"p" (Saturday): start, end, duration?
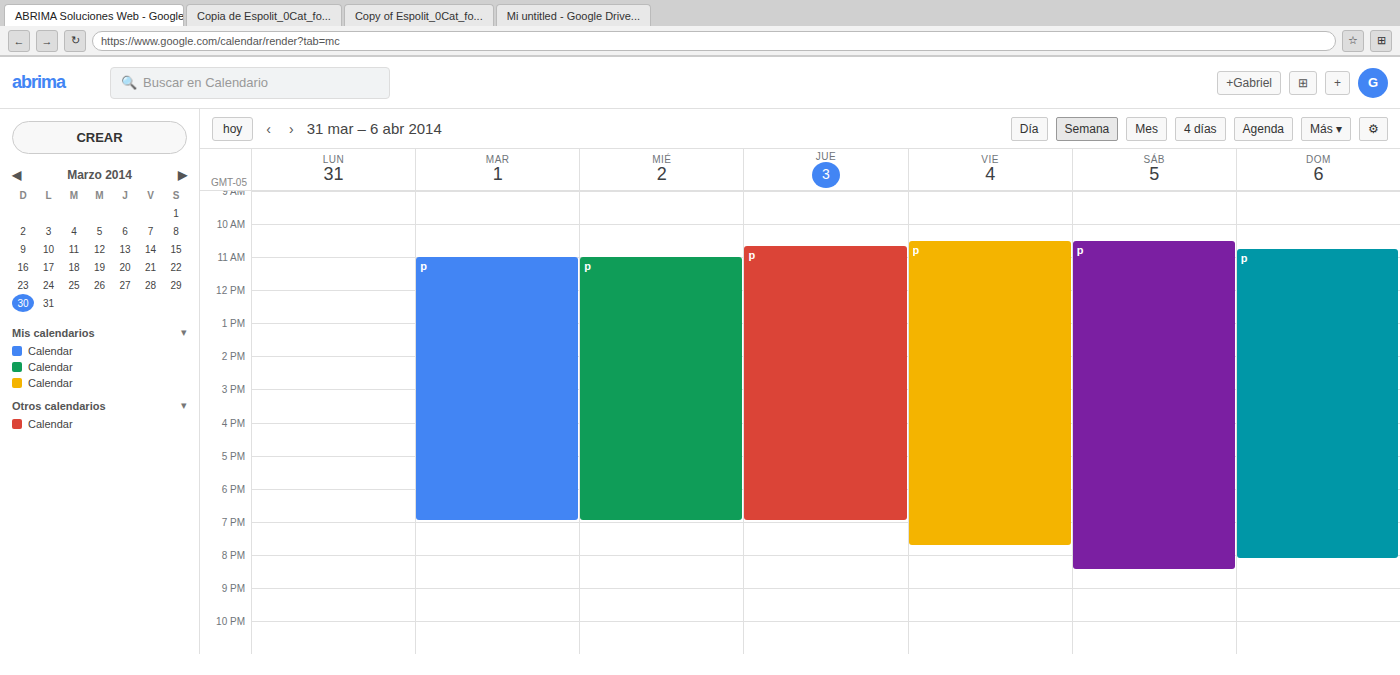
10:30 AM to 8:30 PM, 10 hours